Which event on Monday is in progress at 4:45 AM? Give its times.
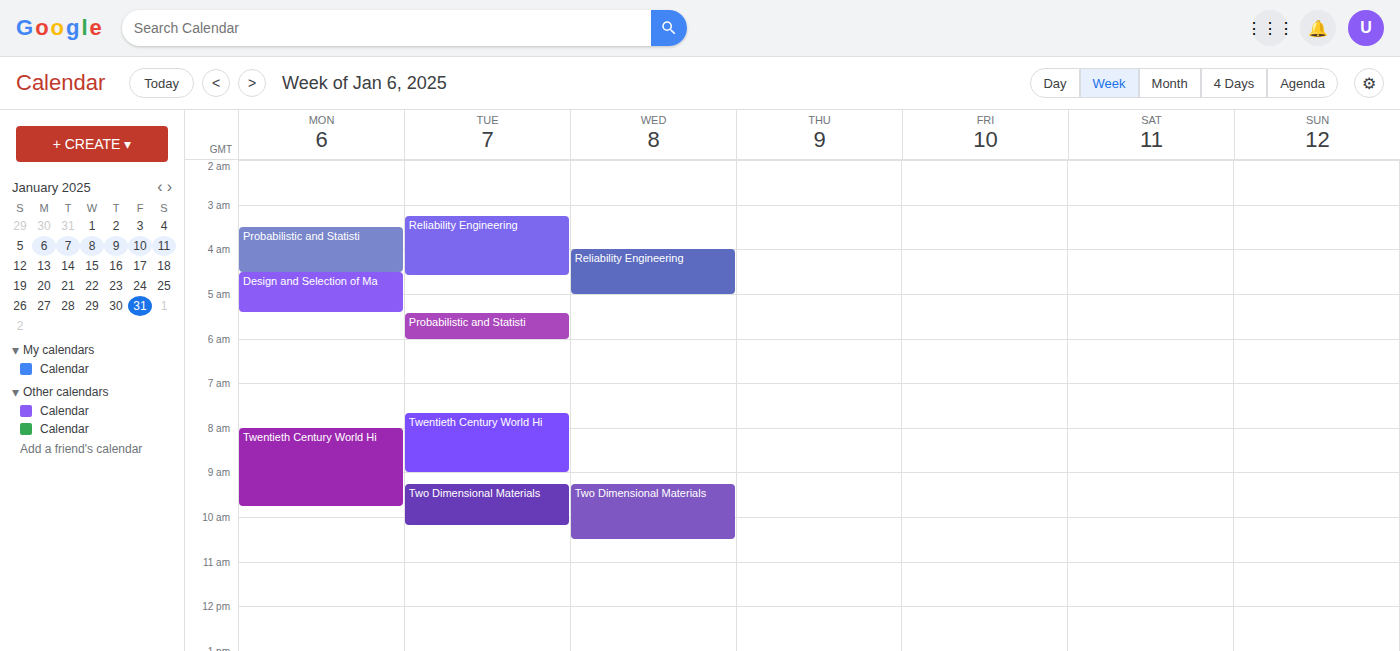
"Design and Selection of Ma", 4:30 AM to 5:25 AM